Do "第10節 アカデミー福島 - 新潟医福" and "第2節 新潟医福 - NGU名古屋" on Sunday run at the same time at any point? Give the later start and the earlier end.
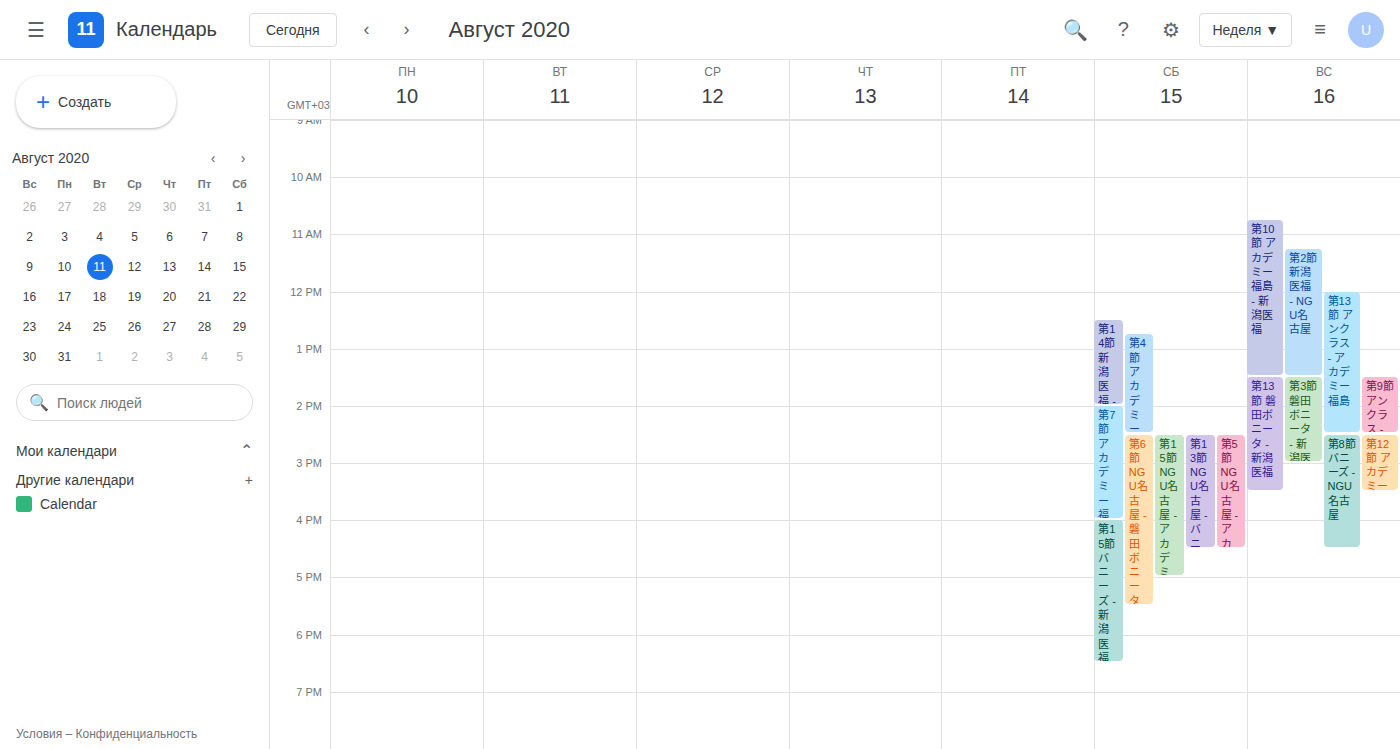
"第2節 新潟医福 - NGU名古屋" starts at 11:15 AM, before "第10節 アカデミー福島 - 新潟医福" ends at 1:30 PM -- they overlap.